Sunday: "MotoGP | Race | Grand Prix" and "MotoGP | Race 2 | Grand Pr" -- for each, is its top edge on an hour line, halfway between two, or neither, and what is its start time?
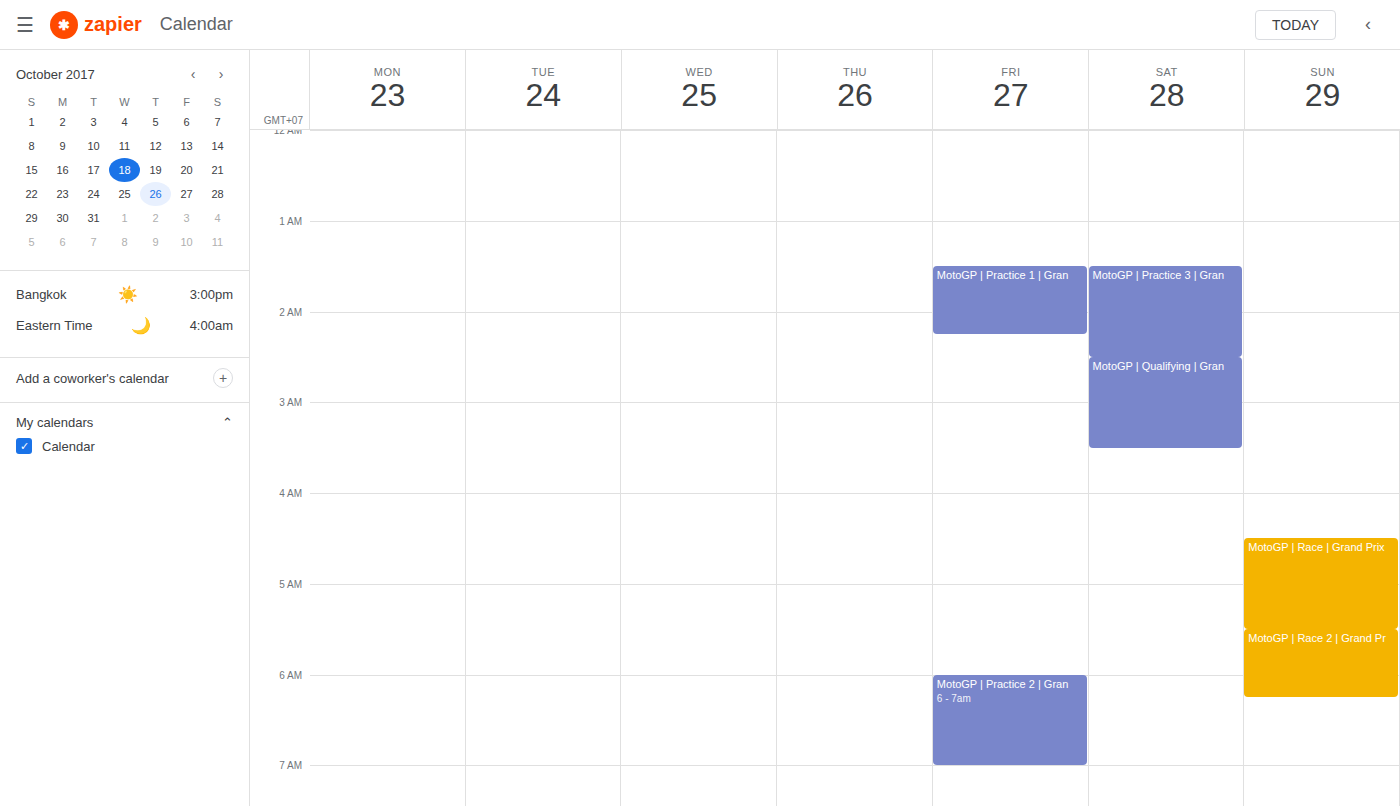
"MotoGP | Race | Grand Prix": 4:30 AM, halfway between the 4 AM and 5 AM lines. "MotoGP | Race 2 | Grand Pr": 5:30 AM, halfway between the 5 AM and 6 AM lines.